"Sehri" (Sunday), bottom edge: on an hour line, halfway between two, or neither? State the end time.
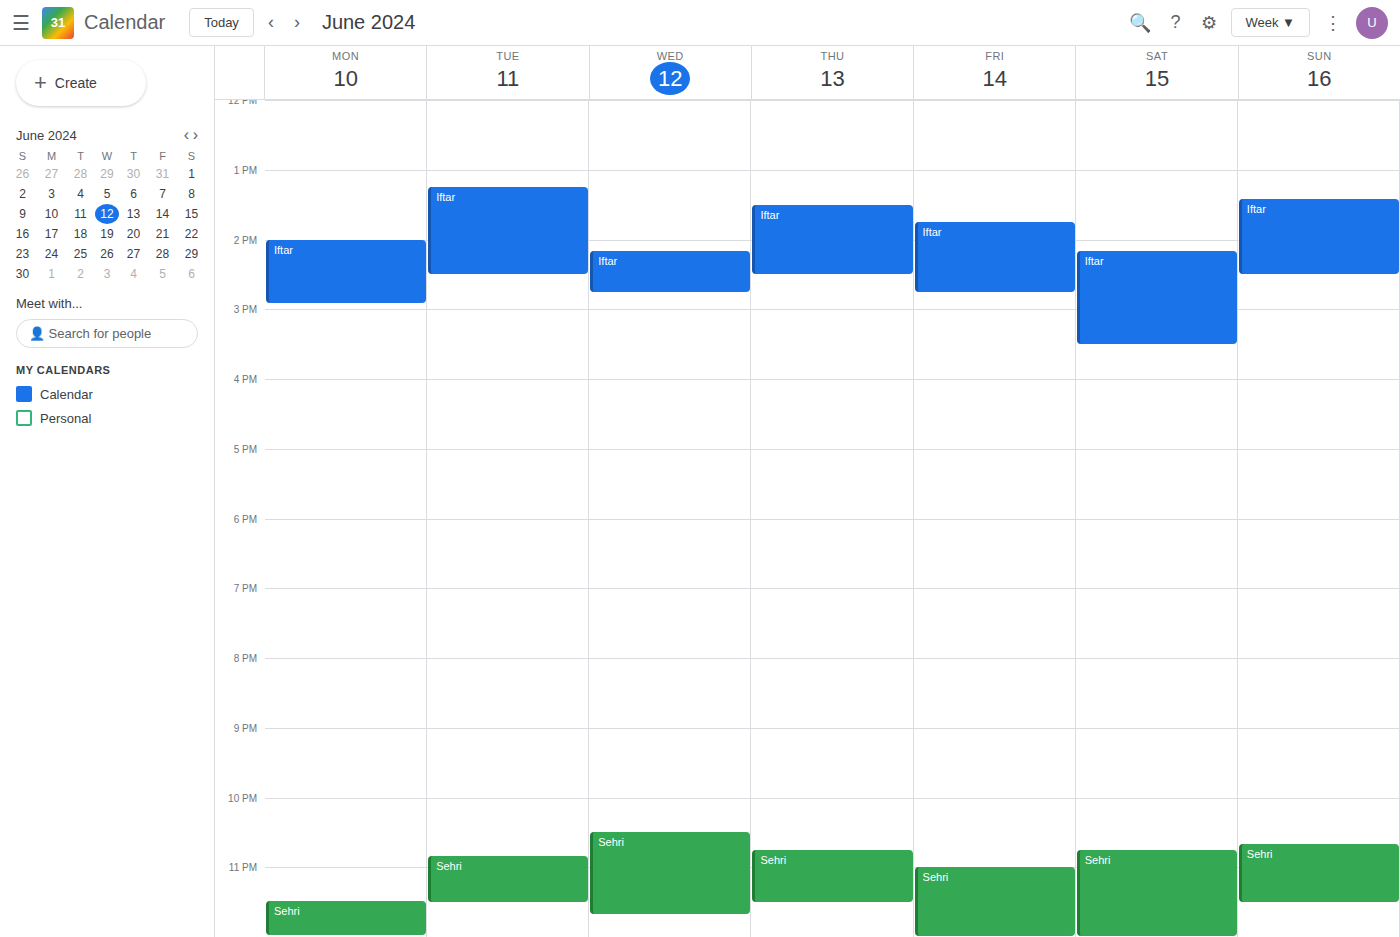
11:30 PM -- halfway between the 11 PM and 12 AM lines.